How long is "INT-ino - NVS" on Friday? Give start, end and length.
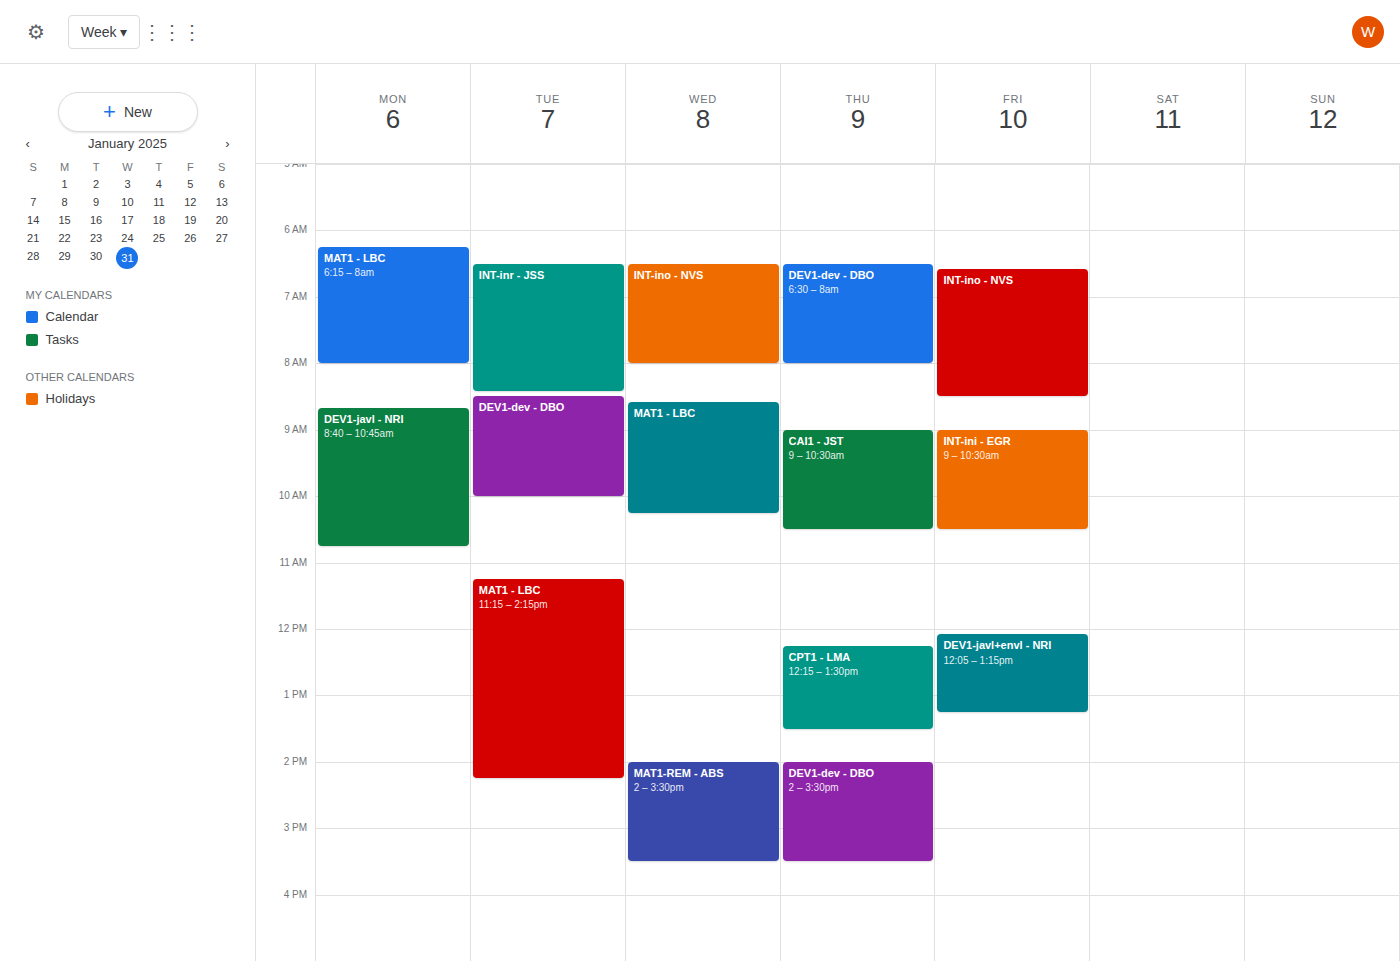
6:35 AM to 8:30 AM, 1 hour 55 minutes